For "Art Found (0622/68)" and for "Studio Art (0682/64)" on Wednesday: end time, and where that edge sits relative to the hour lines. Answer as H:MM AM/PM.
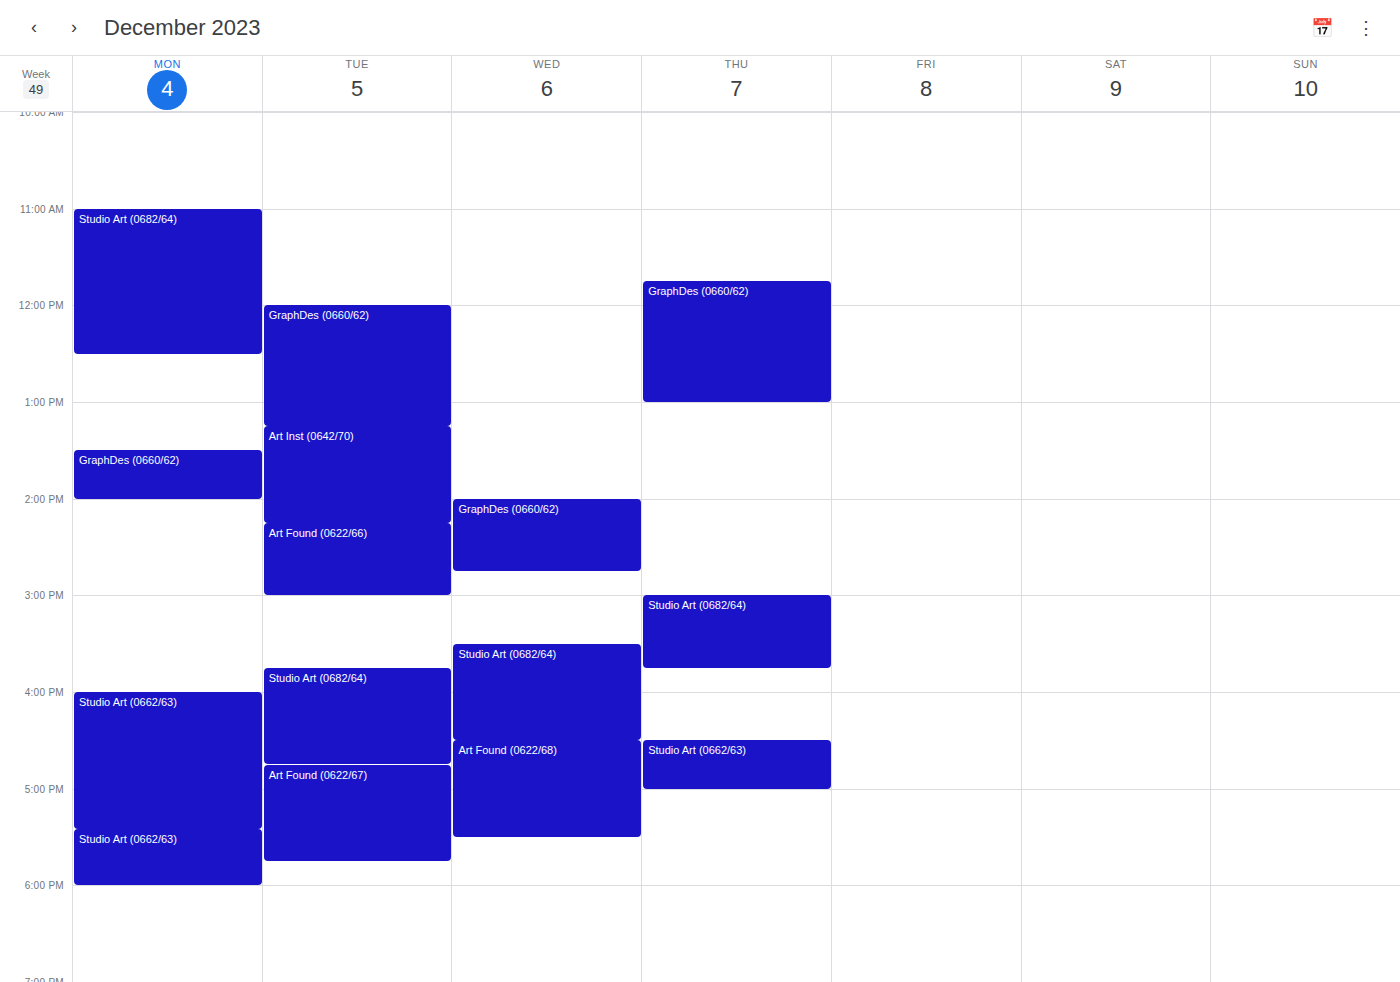
"Art Found (0622/68)": 5:30 PM, halfway between the 5 PM and 6 PM lines. "Studio Art (0682/64)": 4:30 PM, halfway between the 4 PM and 5 PM lines.